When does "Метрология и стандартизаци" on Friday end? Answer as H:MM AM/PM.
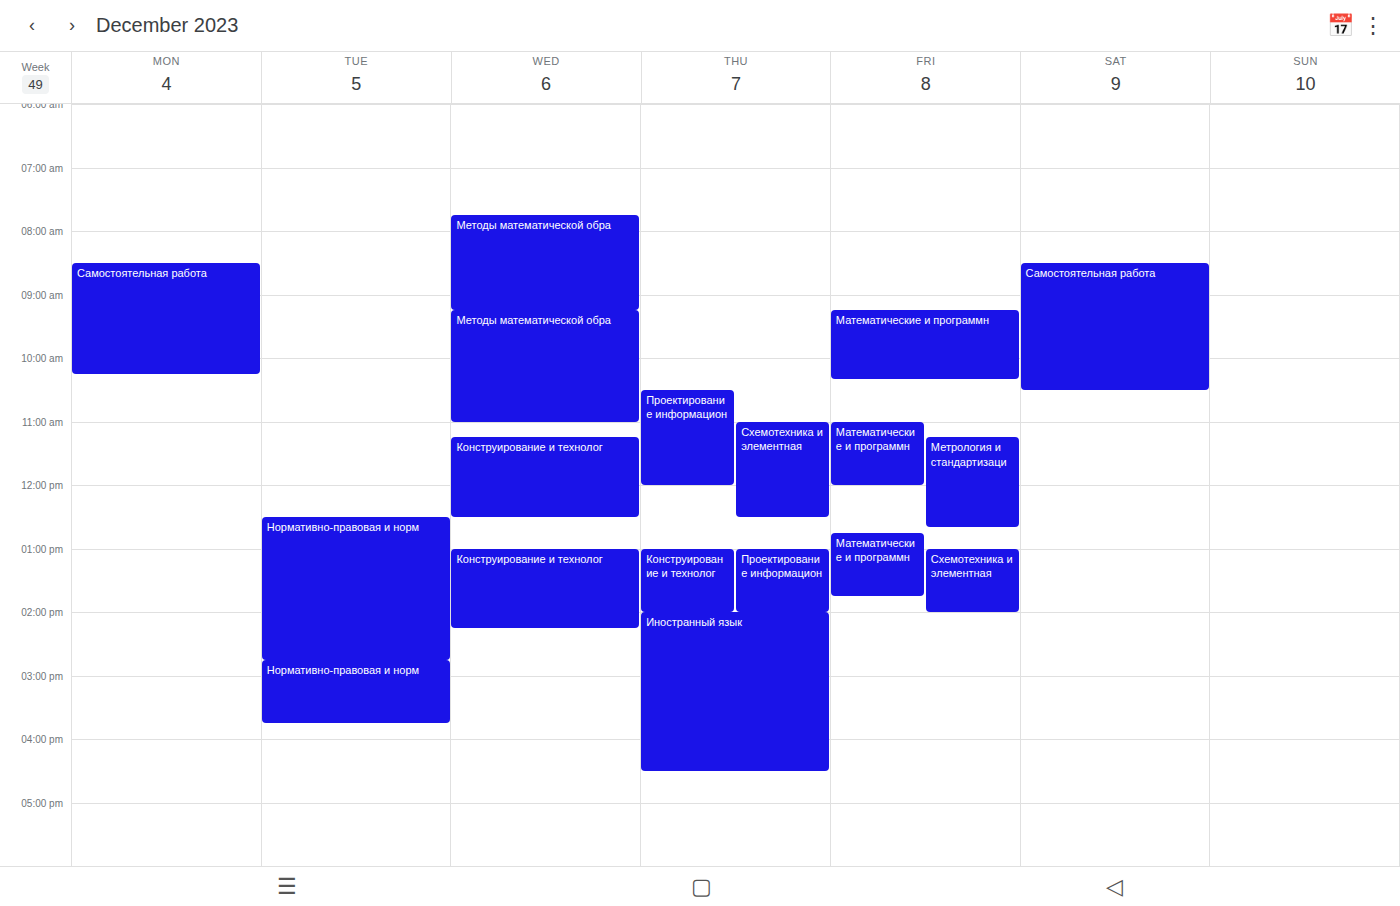
12:40 PM